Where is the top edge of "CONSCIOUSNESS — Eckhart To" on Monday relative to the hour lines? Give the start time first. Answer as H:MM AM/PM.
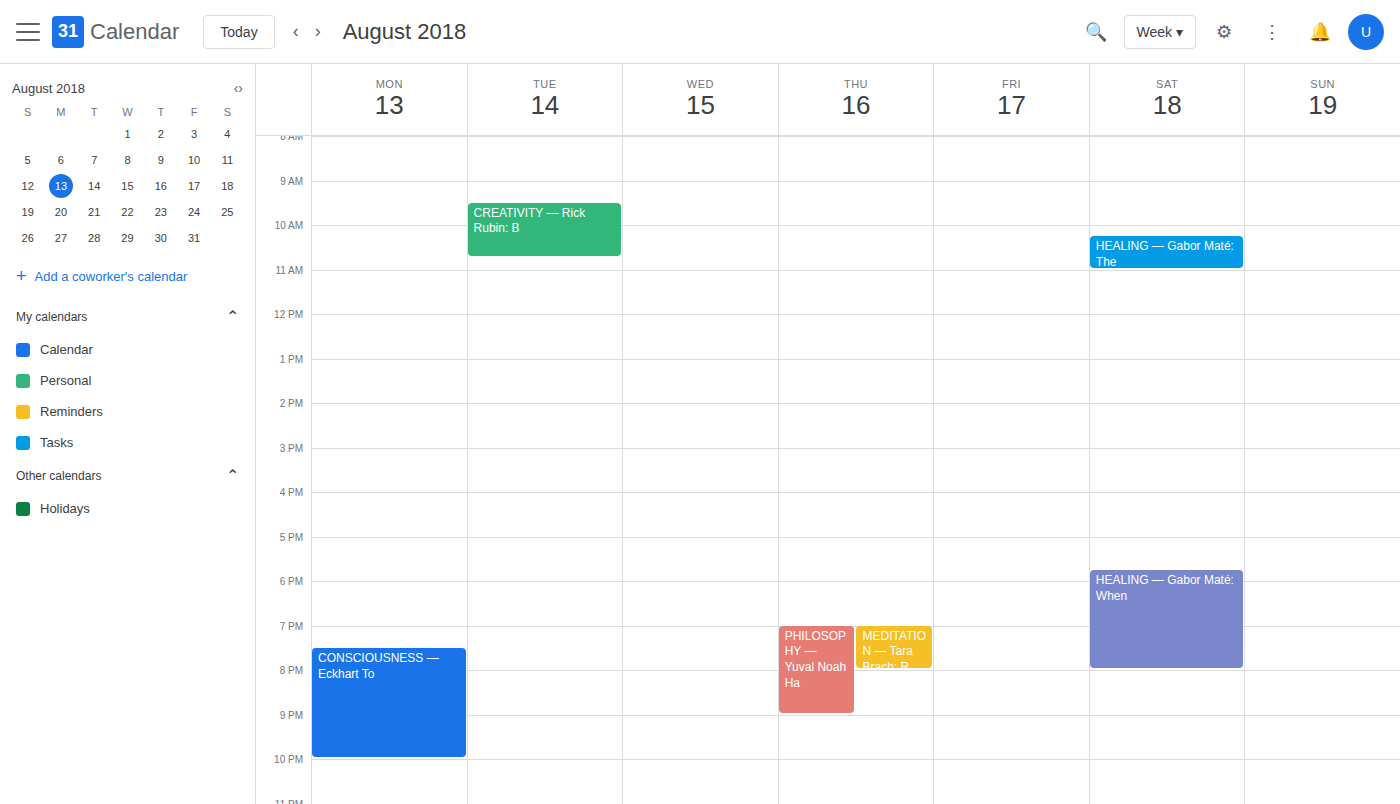
7:30 PM -- halfway between the 7 PM and 8 PM lines.